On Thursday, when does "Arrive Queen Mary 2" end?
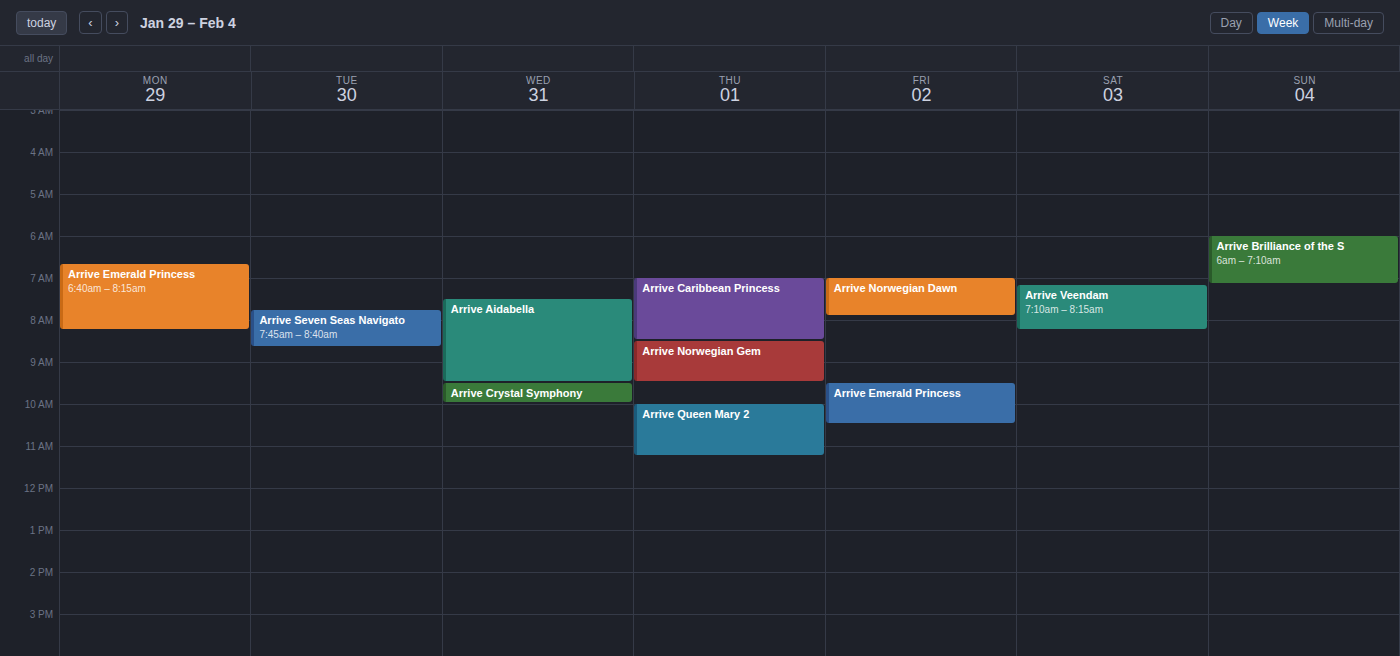
11:15 AM